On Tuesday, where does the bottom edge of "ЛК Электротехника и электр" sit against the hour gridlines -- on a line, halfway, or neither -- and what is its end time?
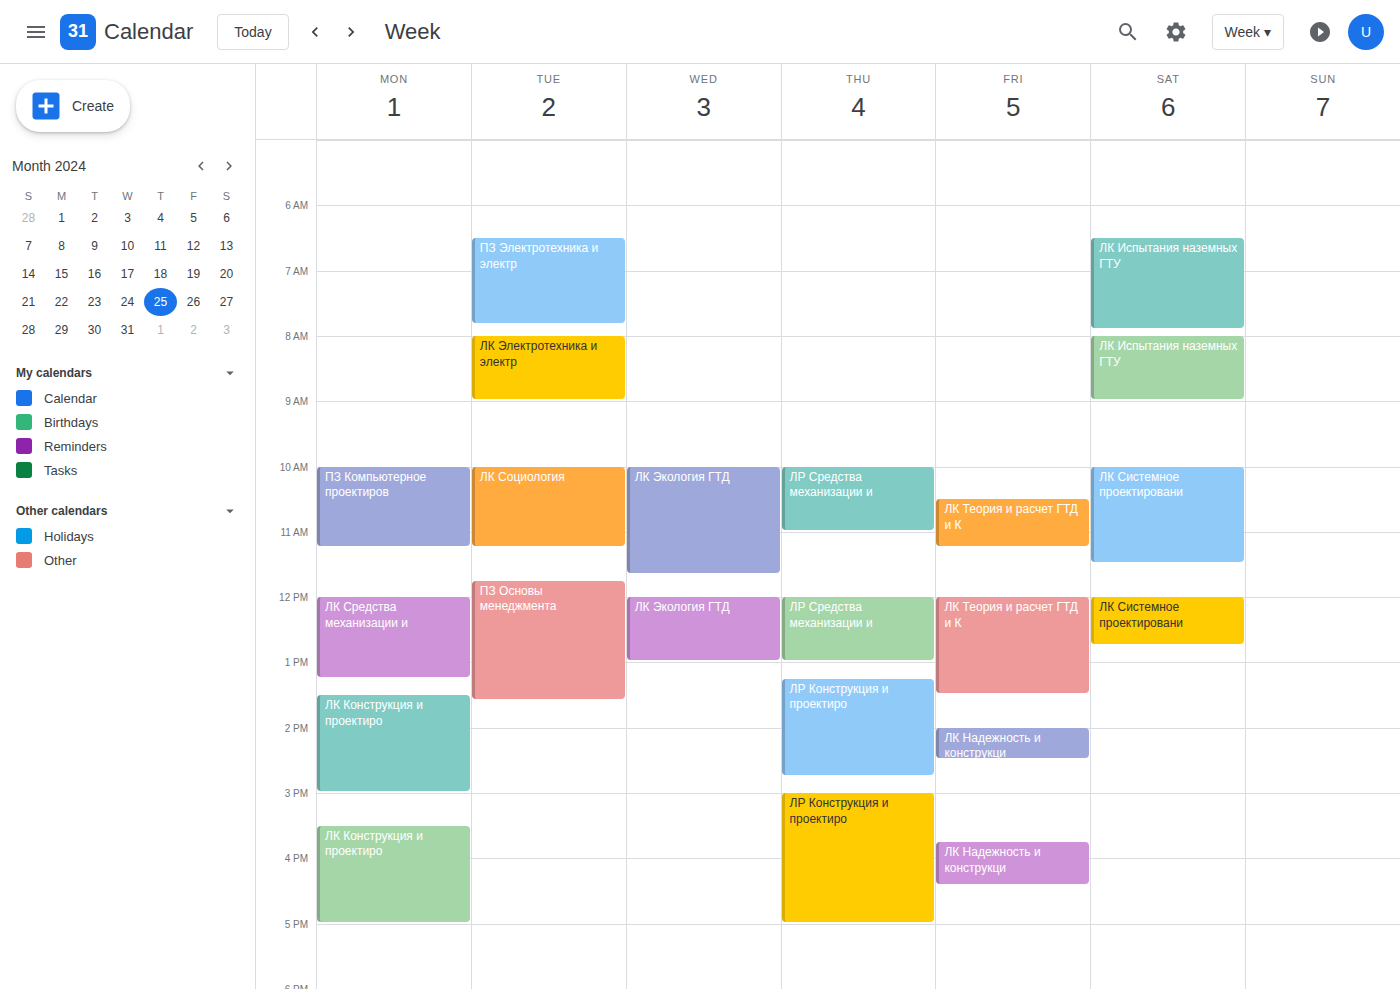
9:00 AM -- exactly on the 9 AM line.